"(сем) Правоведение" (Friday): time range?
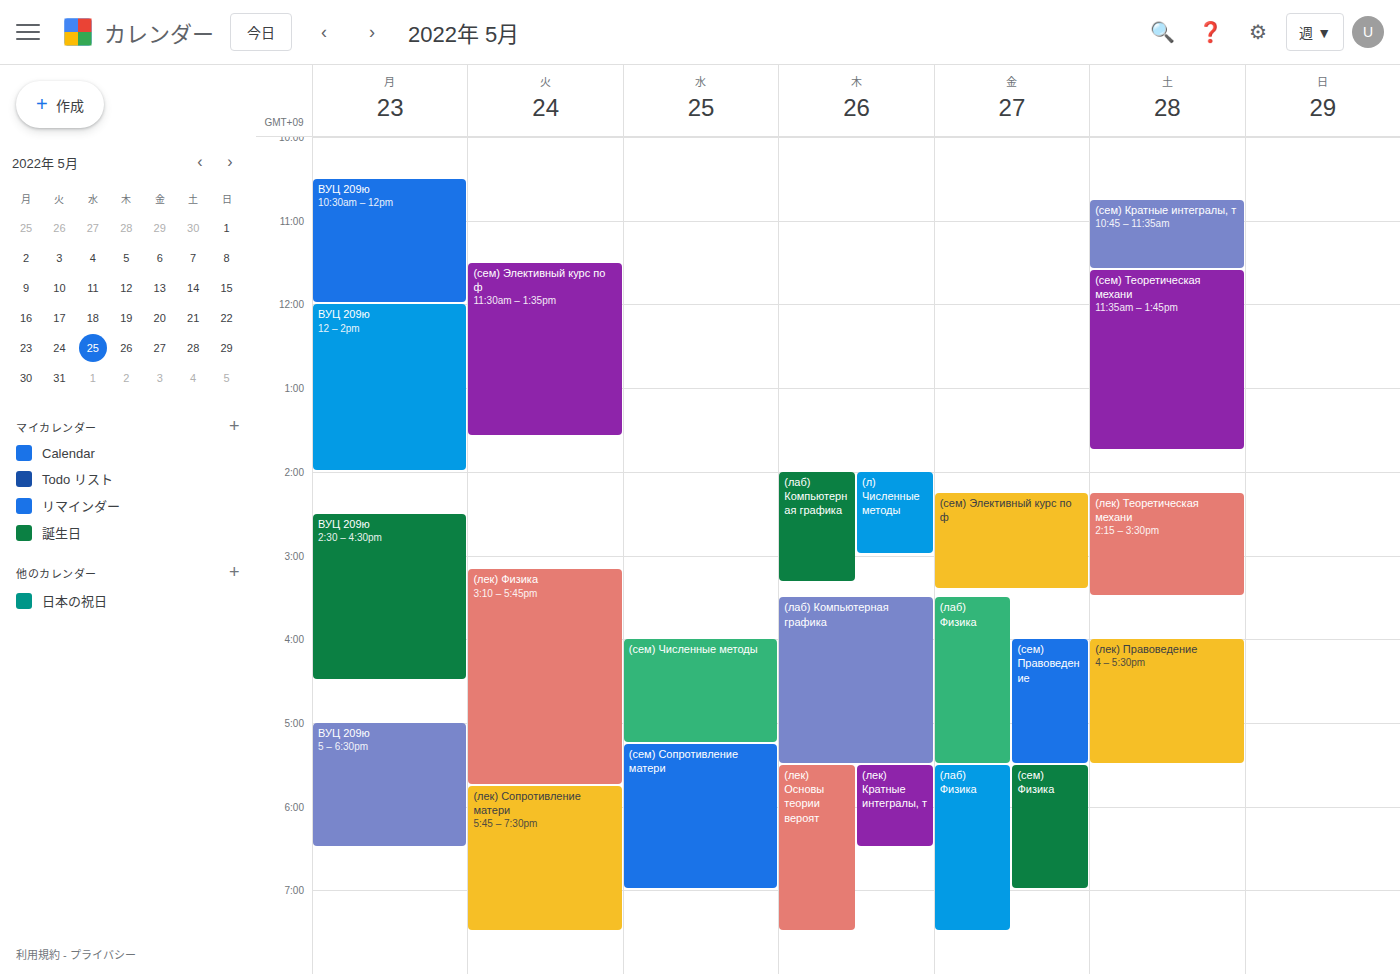
4:00 PM to 5:30 PM